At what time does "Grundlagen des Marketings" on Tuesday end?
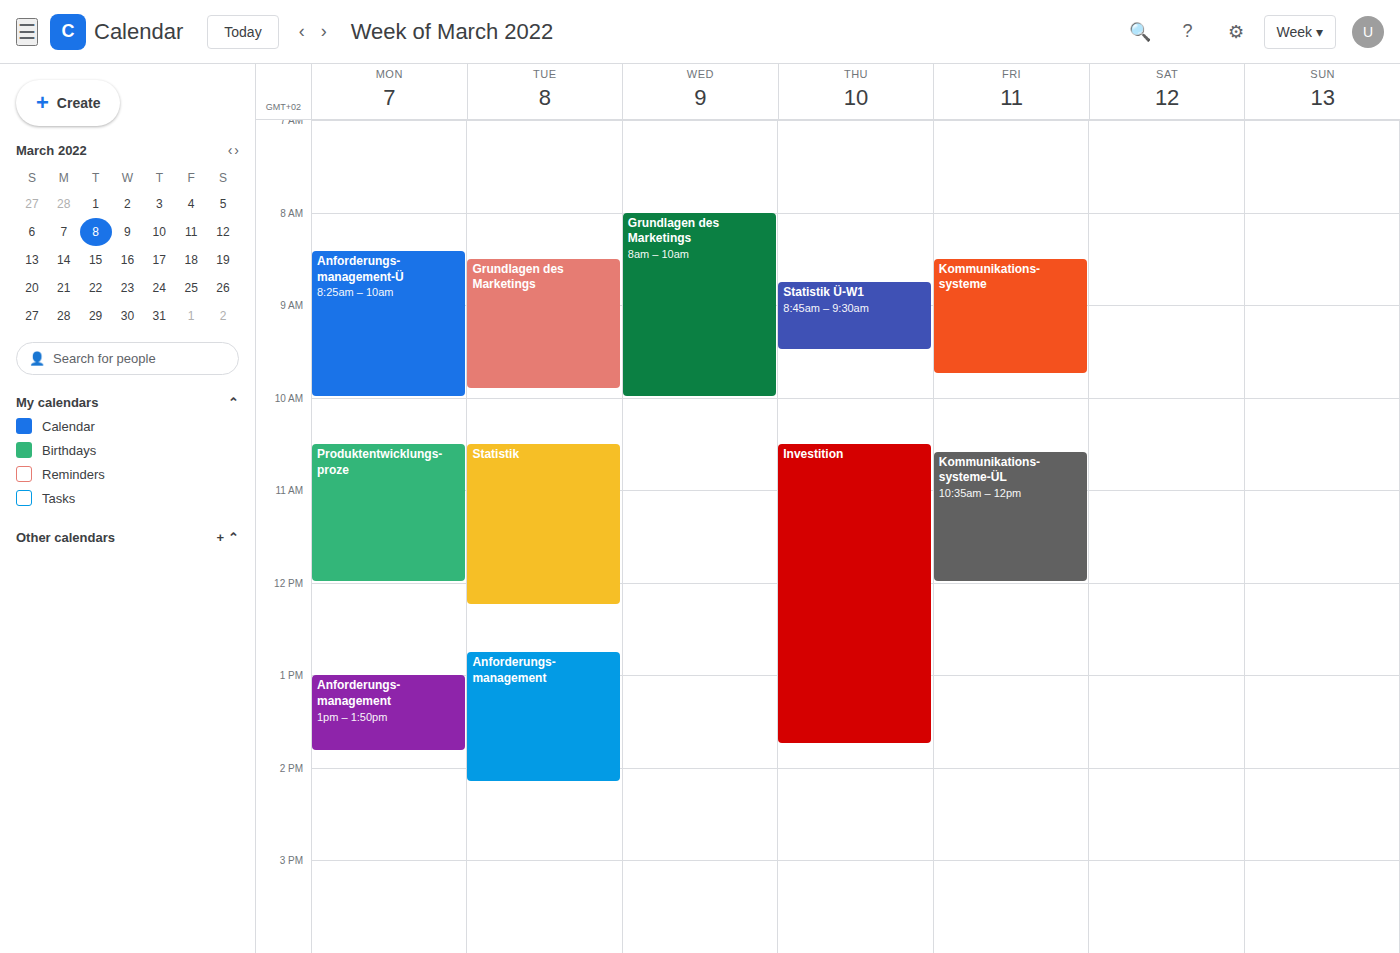
9:55 AM